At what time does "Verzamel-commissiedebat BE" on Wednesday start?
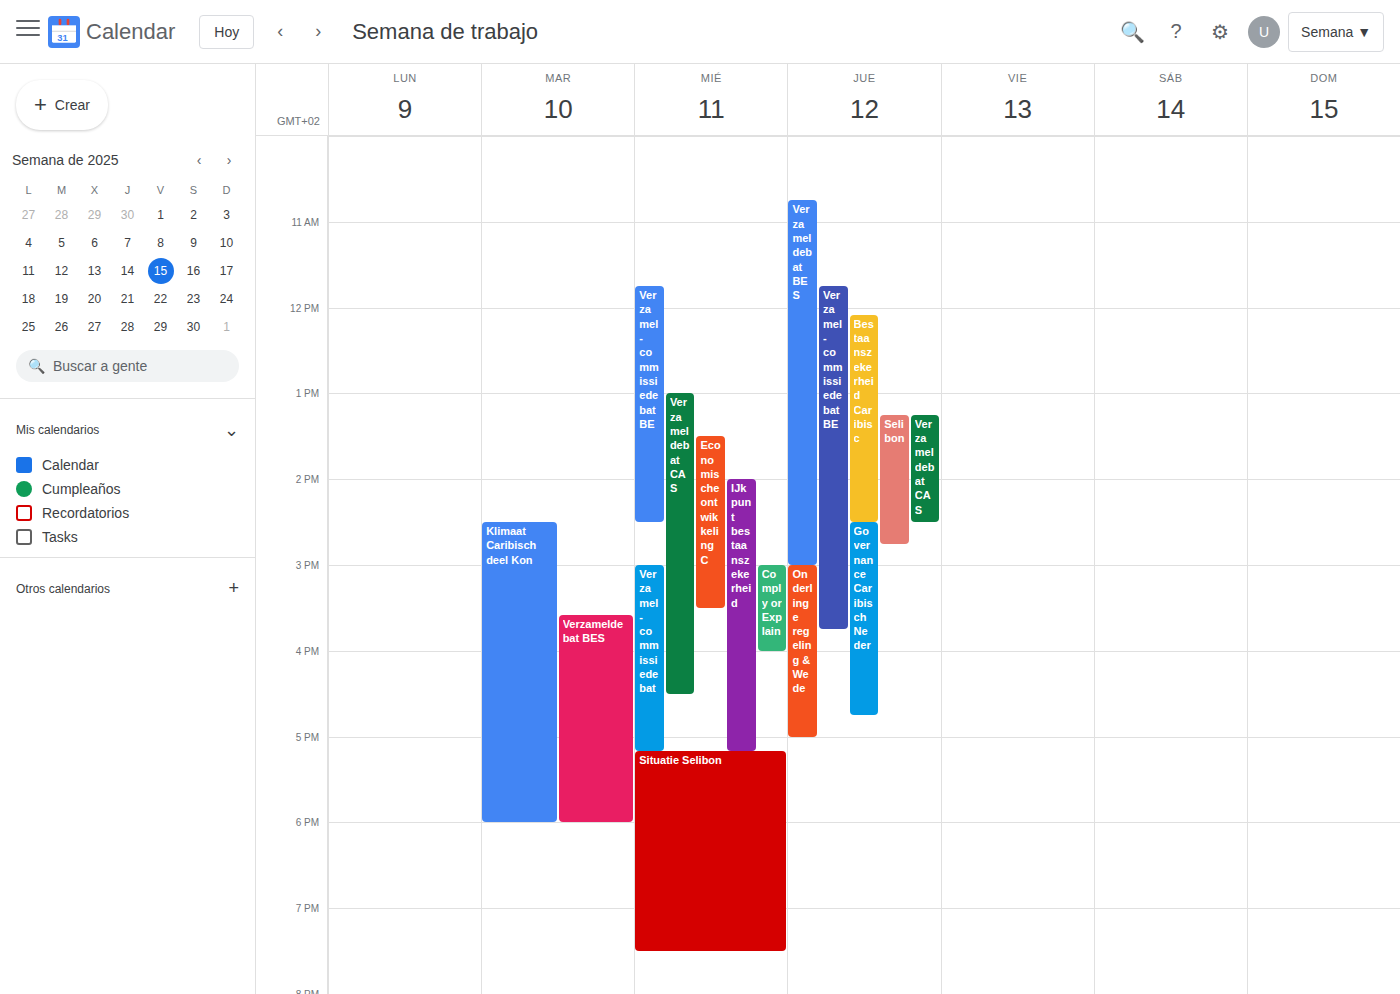
11:45